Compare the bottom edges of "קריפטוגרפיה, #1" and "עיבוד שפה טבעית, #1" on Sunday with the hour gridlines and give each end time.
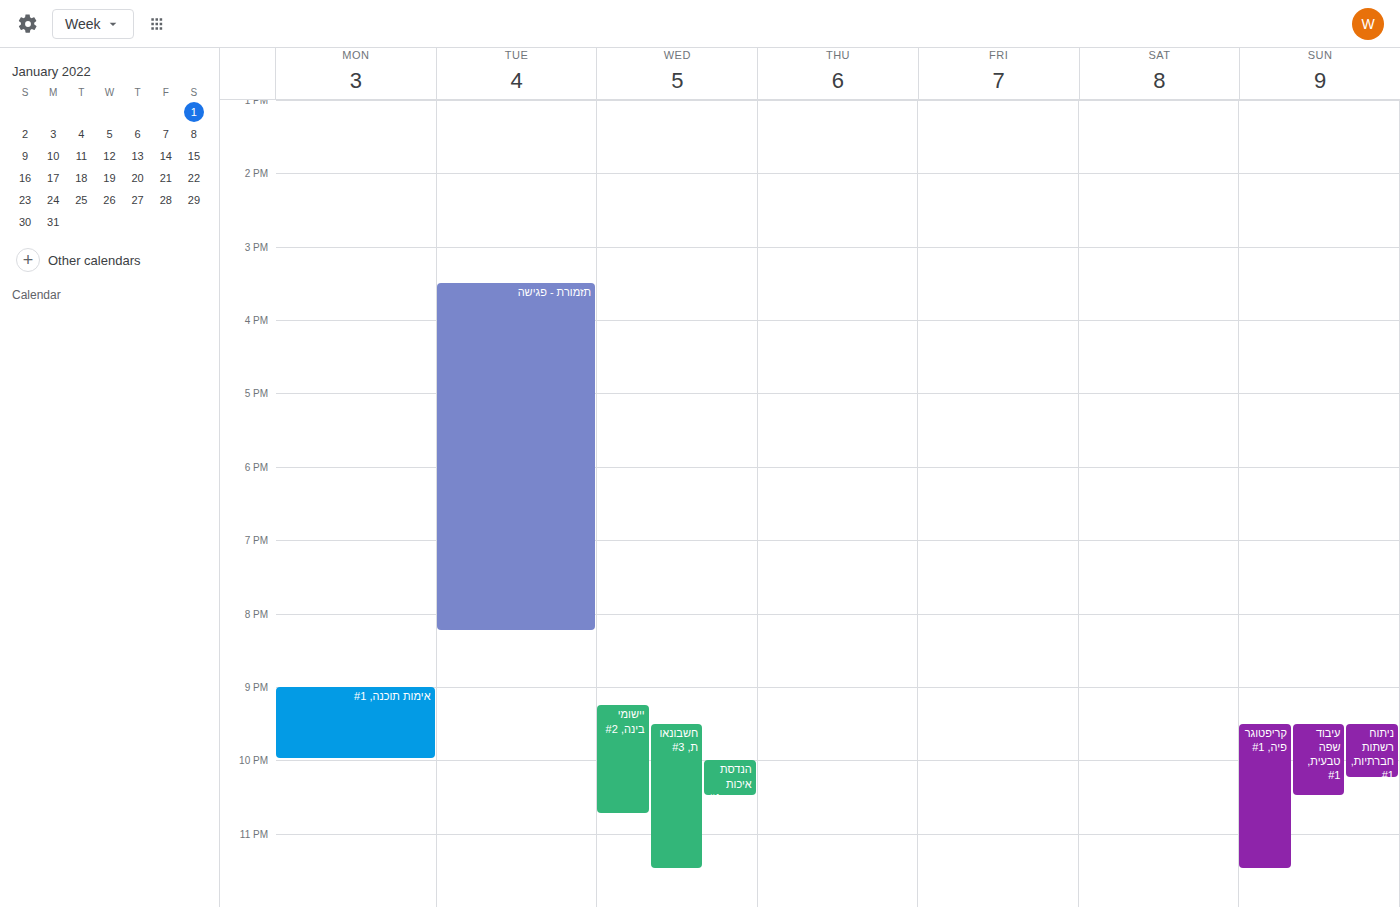
"קריפטוגרפיה, #1": 11:30 PM, halfway between the 11 PM and 12 AM lines. "עיבוד שפה טבעית, #1": 10:30 PM, halfway between the 10 PM and 11 PM lines.